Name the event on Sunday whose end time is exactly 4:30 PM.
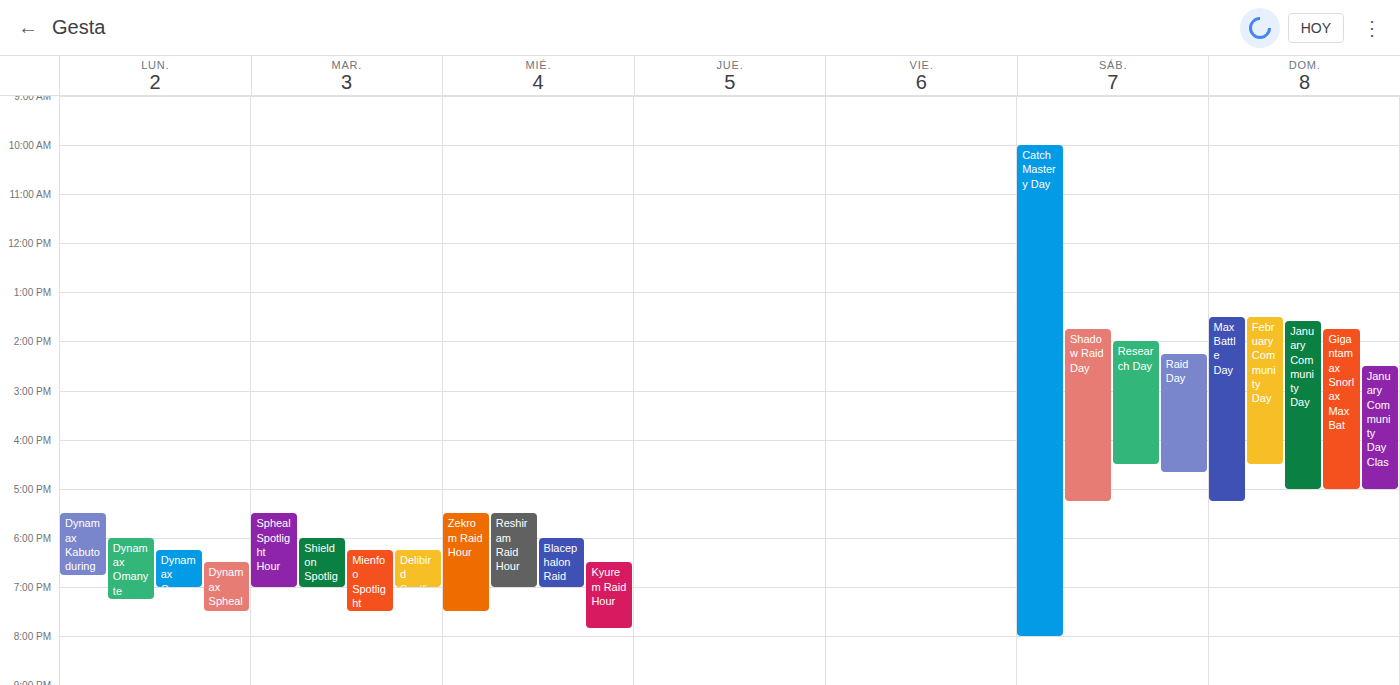
"February Community Day"